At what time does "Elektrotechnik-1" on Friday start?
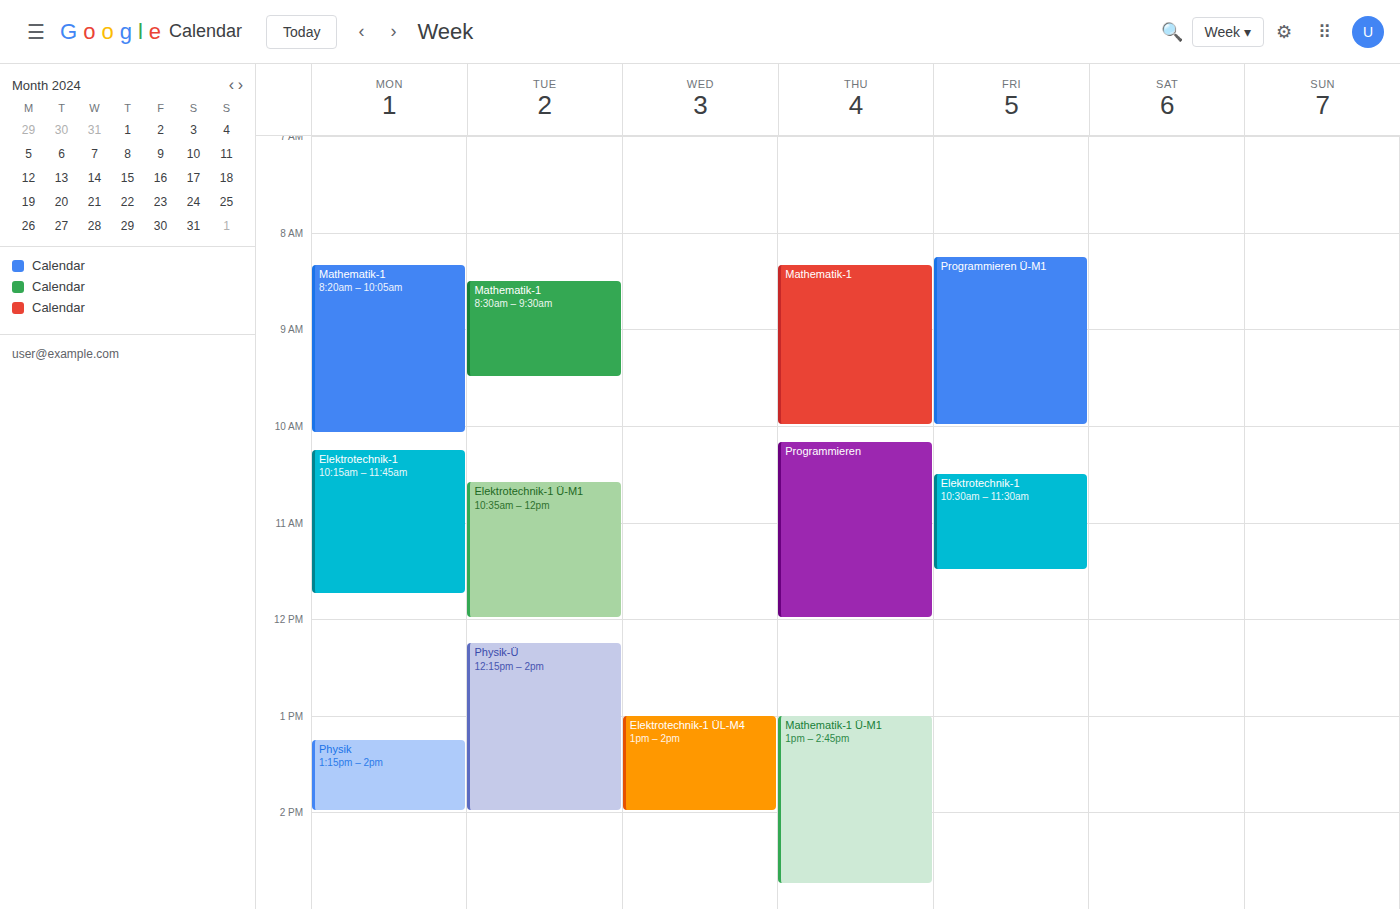
10:30 AM